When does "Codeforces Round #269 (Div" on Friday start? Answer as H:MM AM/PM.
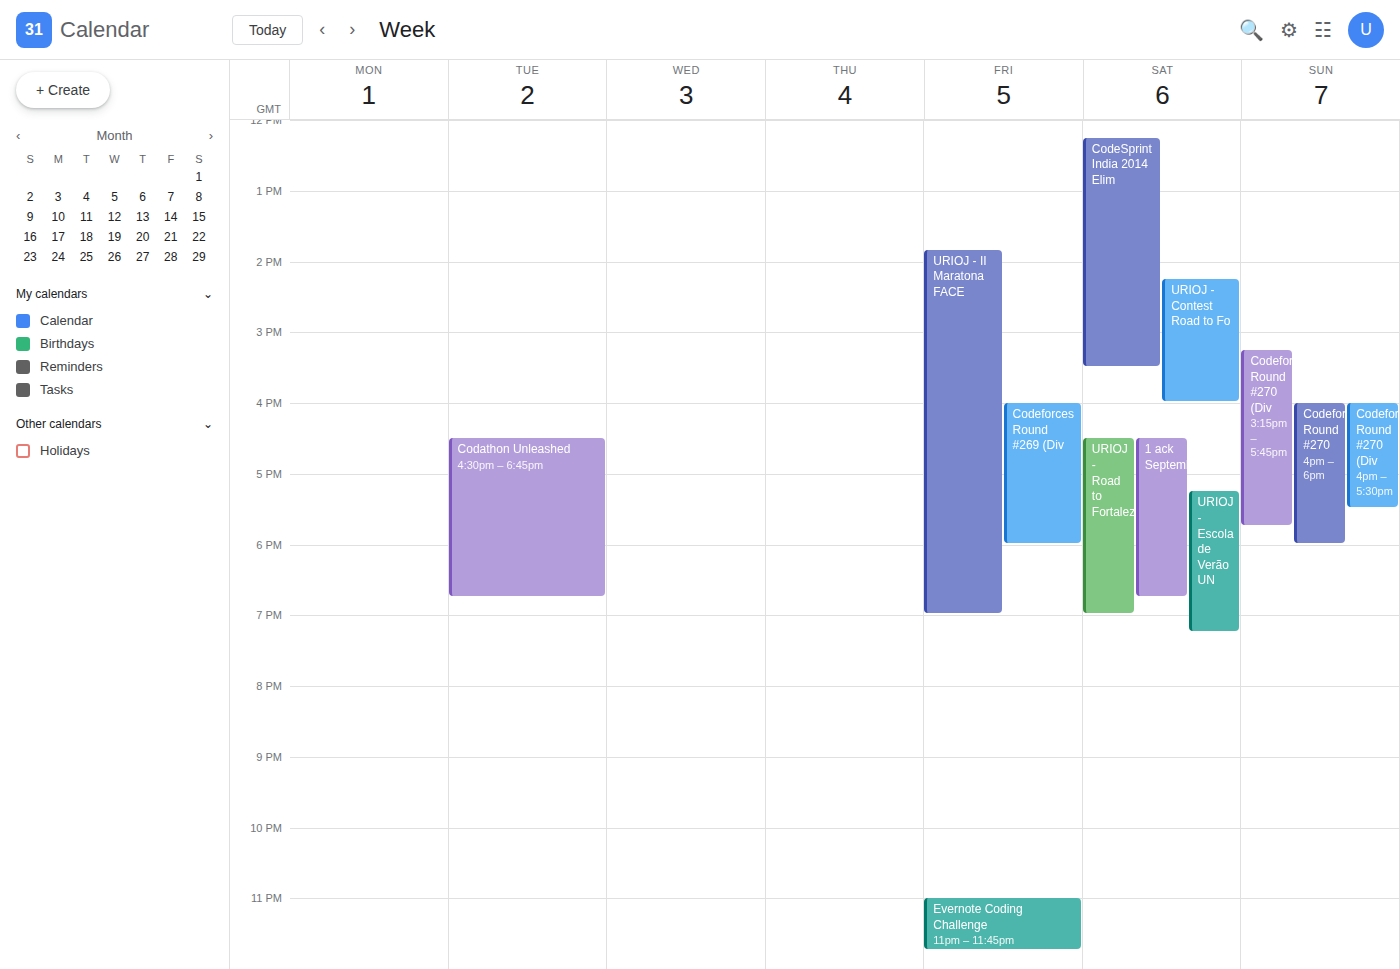
4:00 PM